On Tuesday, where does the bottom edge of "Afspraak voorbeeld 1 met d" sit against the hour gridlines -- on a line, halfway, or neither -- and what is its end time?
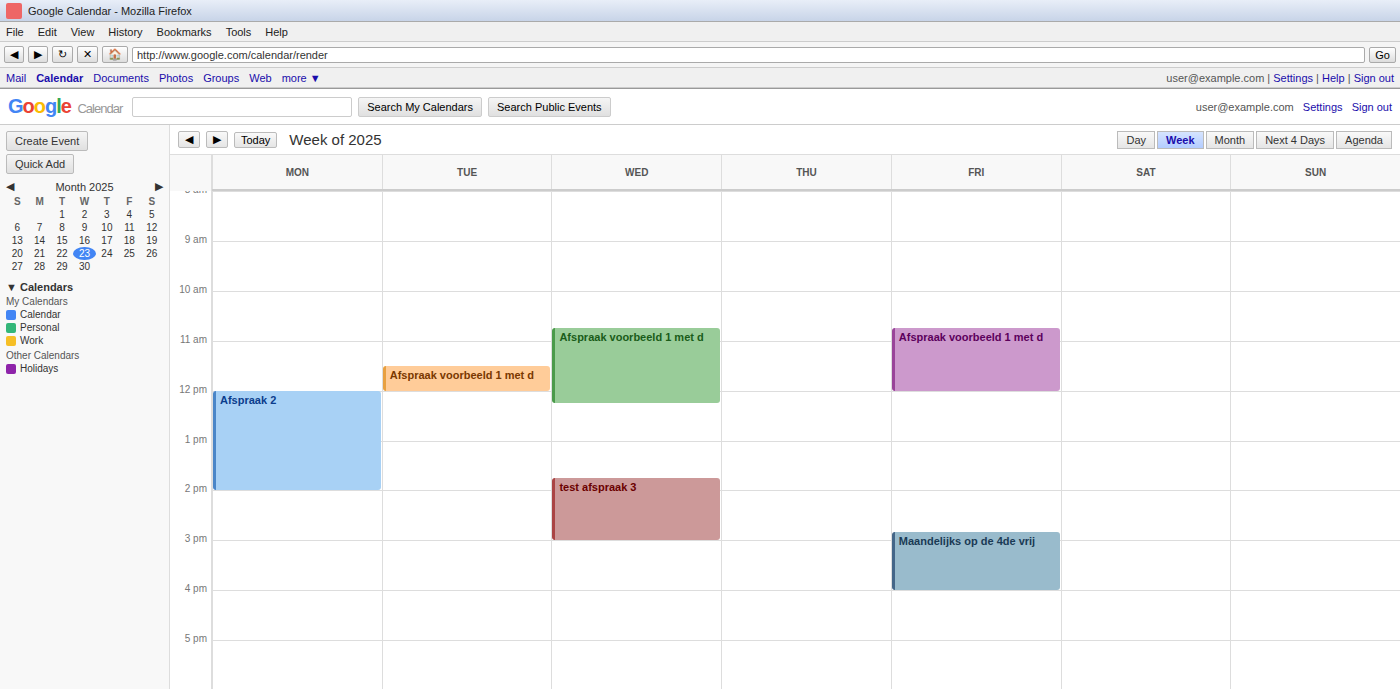
12:00 PM -- exactly on the 12 PM line.